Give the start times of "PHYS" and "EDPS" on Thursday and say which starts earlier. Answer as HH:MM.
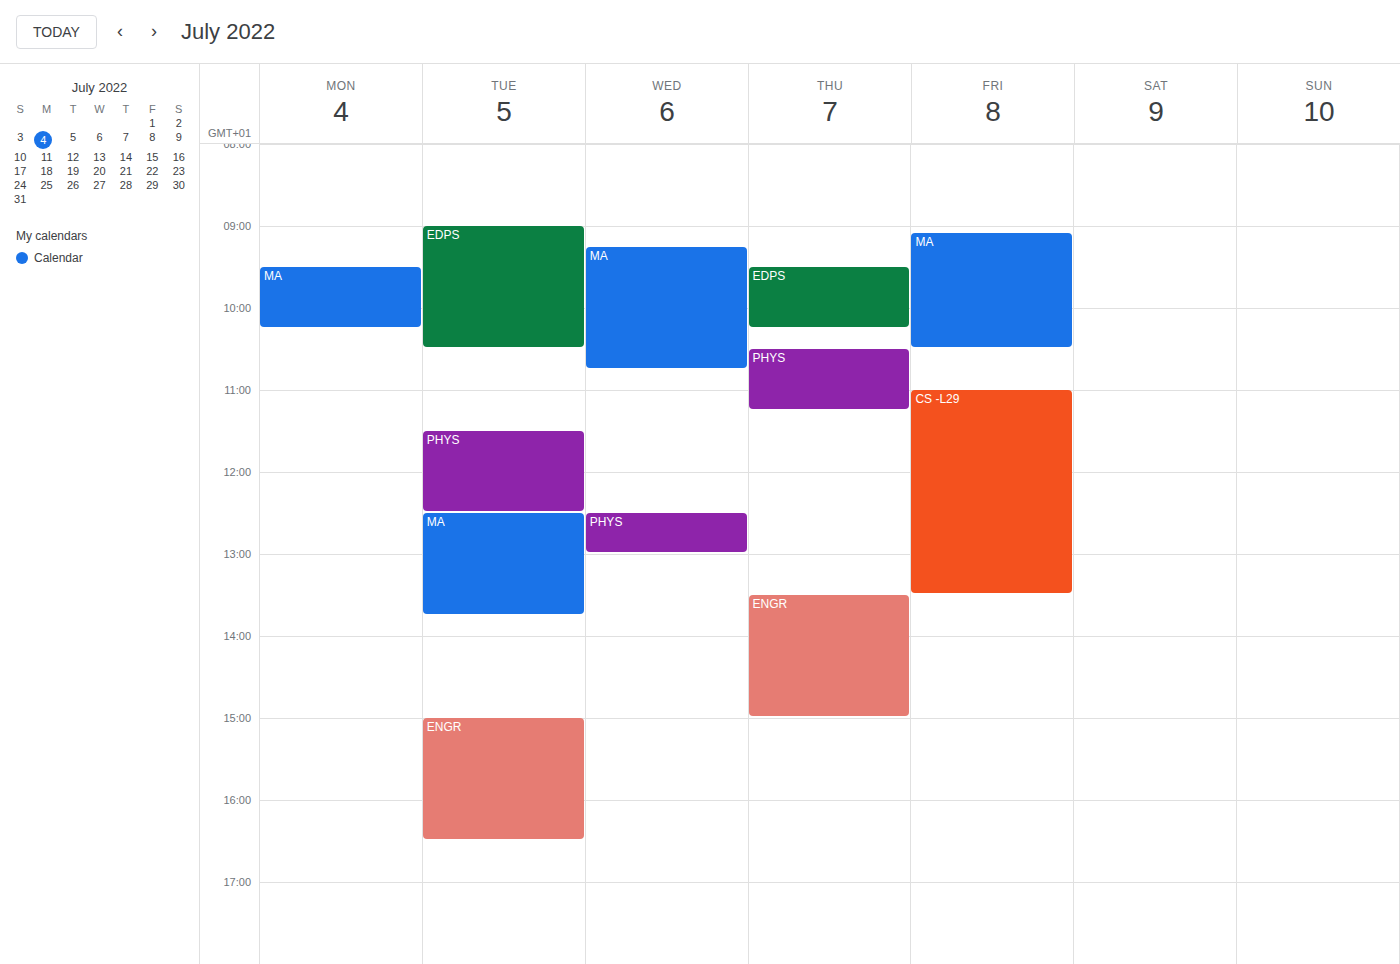
"EDPS" 09:30; "PHYS" 10:30.